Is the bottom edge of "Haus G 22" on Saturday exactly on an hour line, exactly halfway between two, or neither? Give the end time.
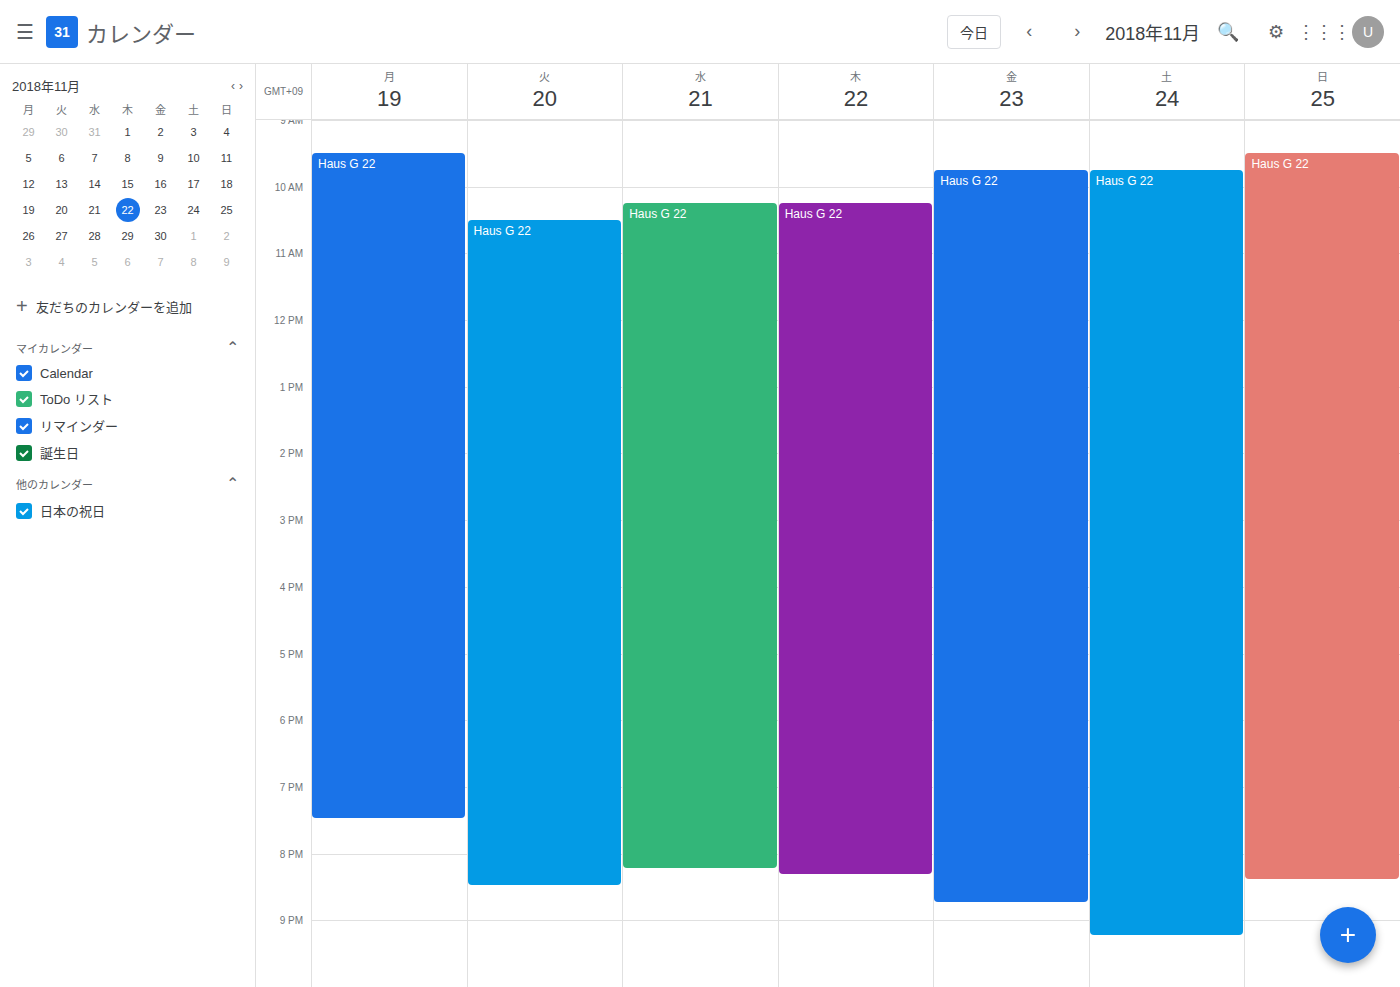
21:15 -- neither: a quarter of the way from the 21:00 line to the 22:00 line.